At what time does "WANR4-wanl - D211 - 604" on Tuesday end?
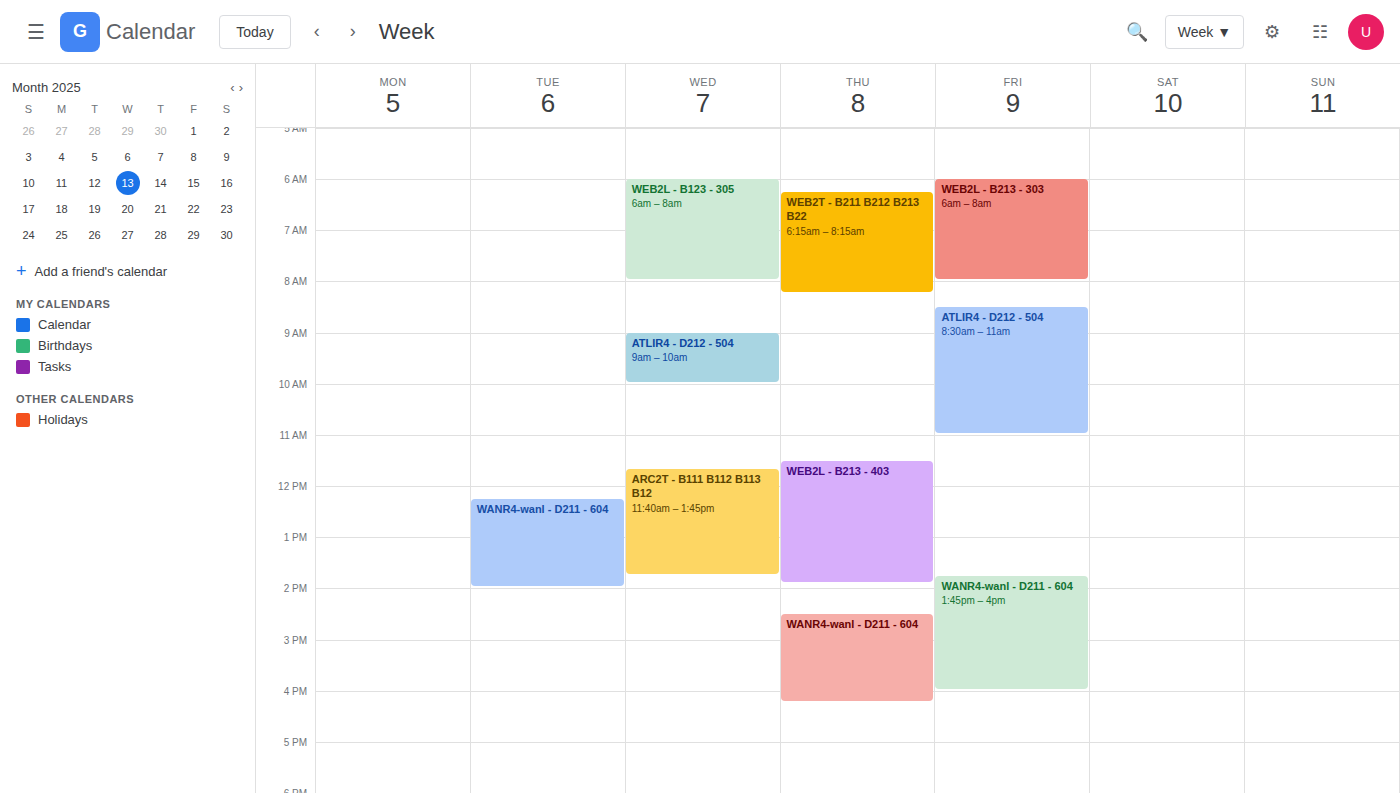
14:00